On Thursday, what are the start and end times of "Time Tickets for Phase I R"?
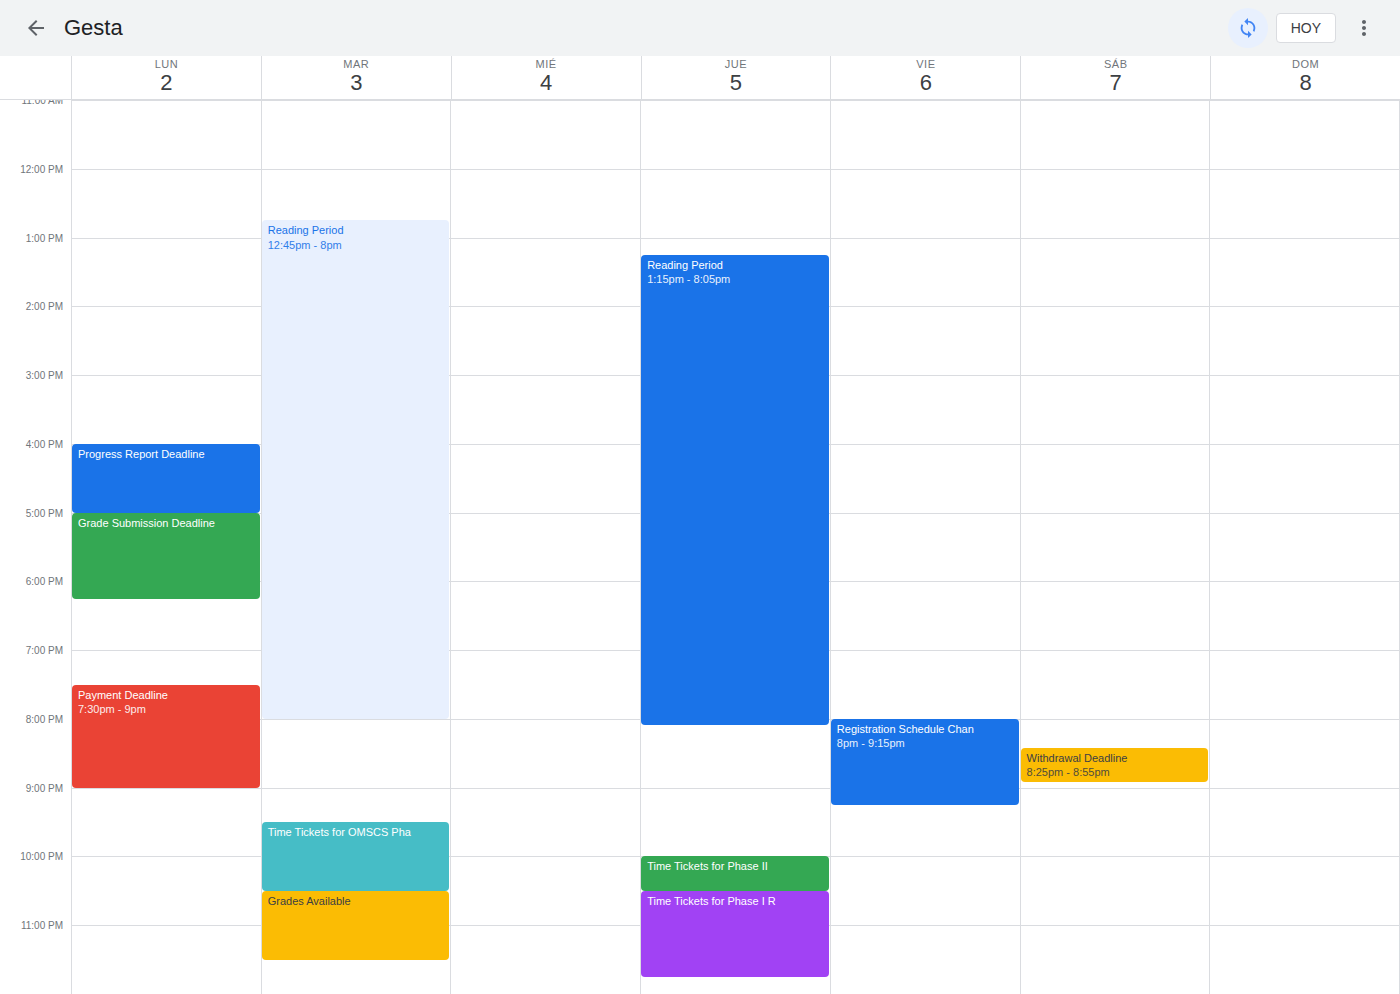
10:30 PM to 11:45 PM